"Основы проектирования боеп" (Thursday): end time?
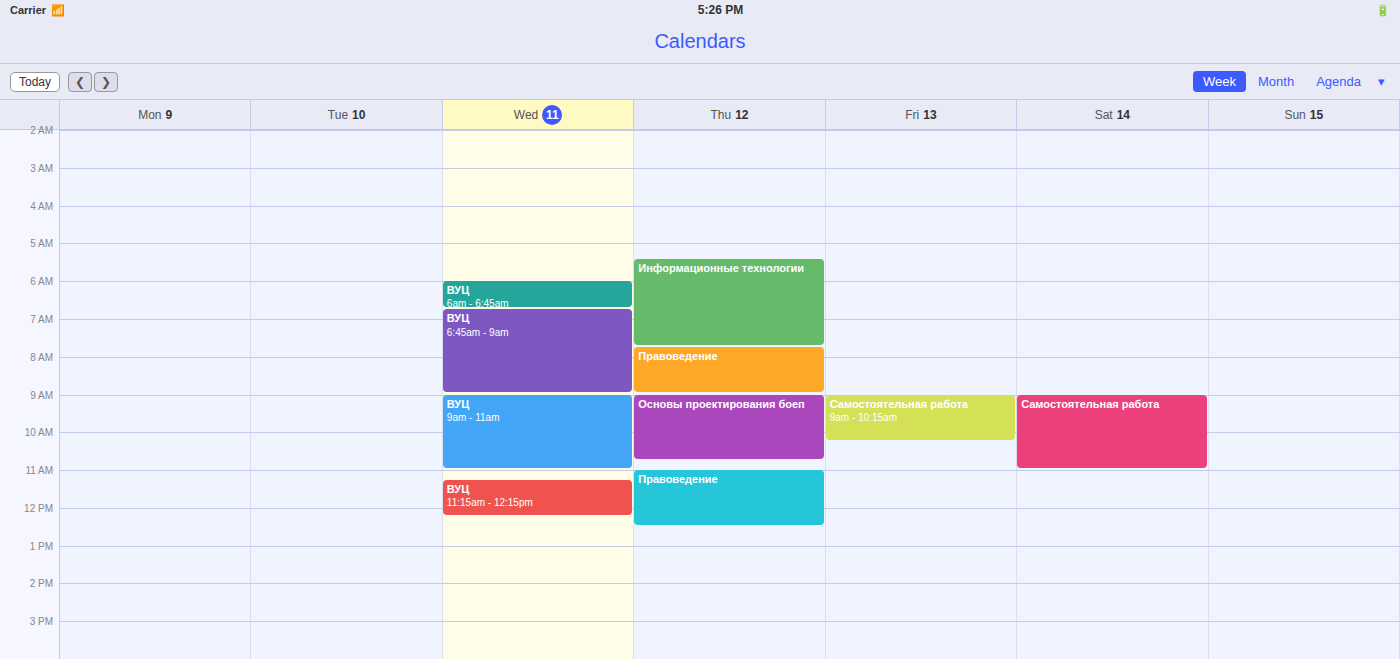
10:45 AM